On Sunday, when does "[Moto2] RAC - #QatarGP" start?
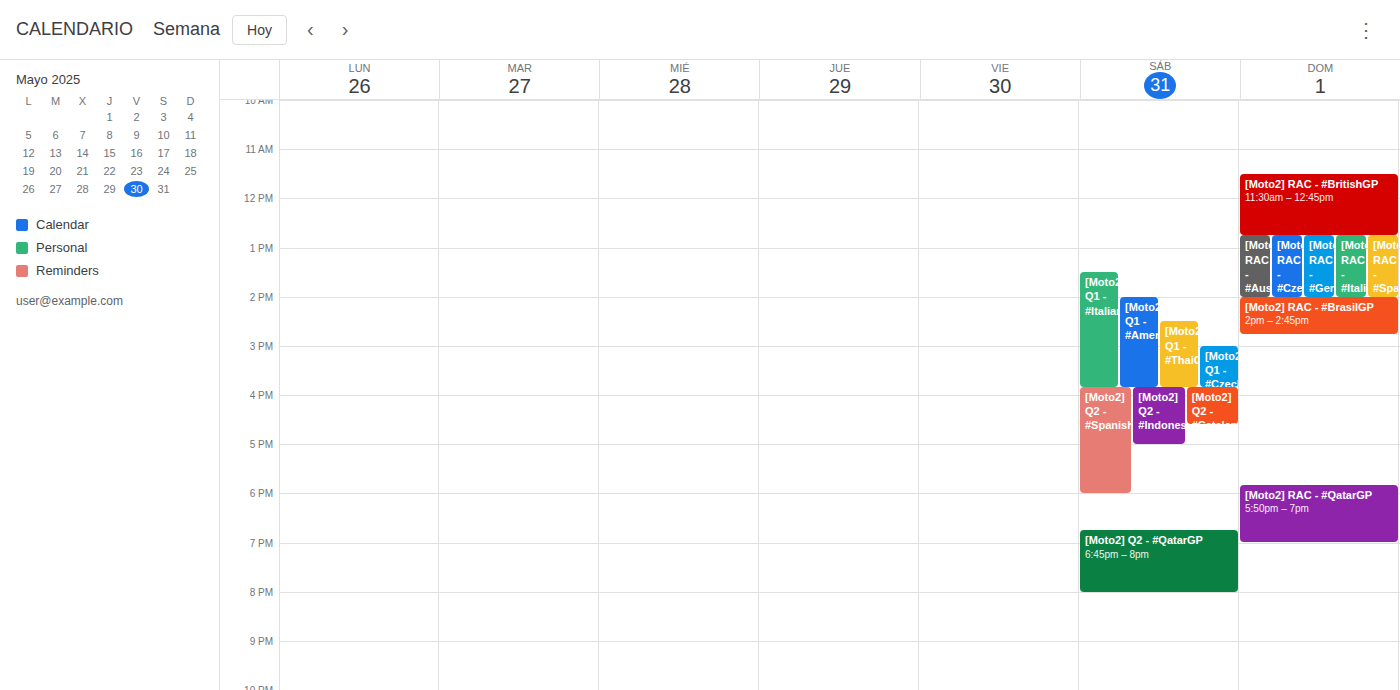
5:50 PM